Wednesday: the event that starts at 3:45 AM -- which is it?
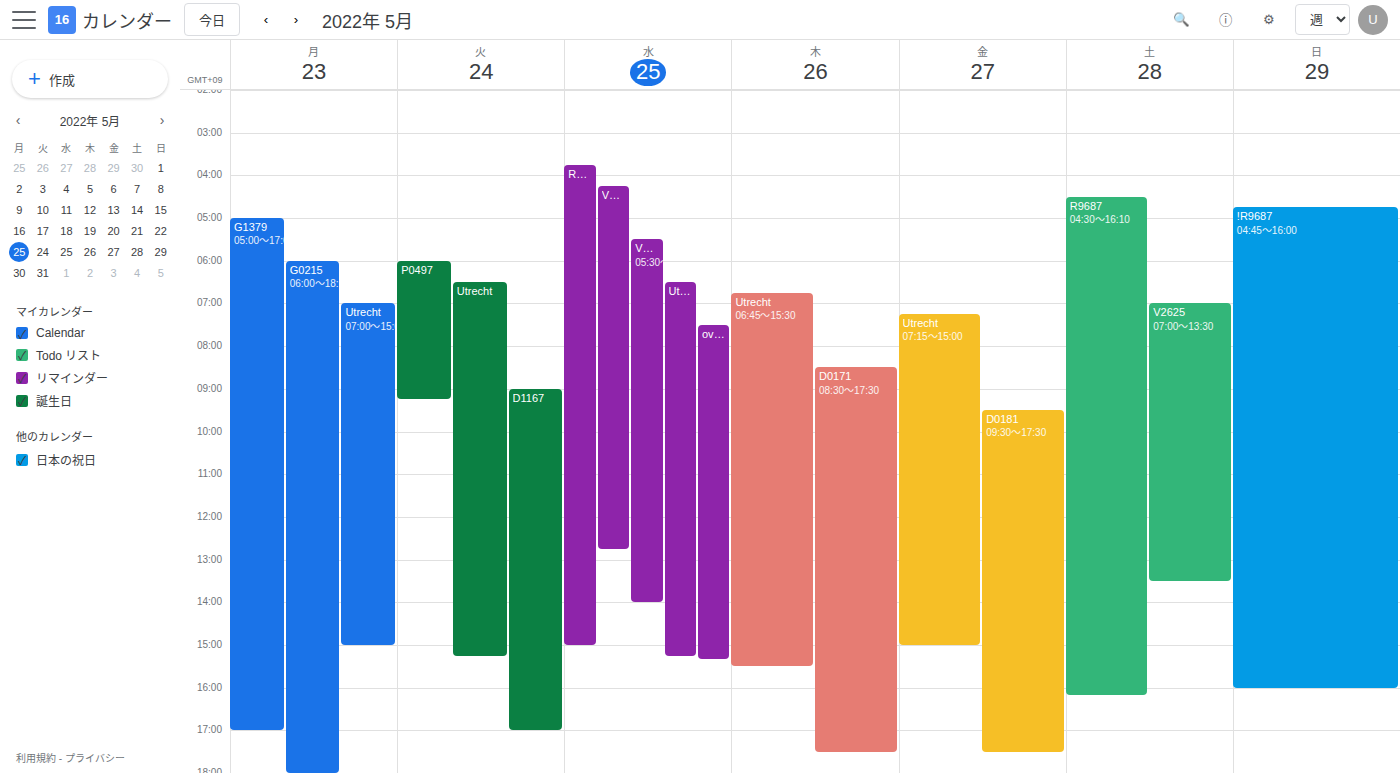
"R8180"